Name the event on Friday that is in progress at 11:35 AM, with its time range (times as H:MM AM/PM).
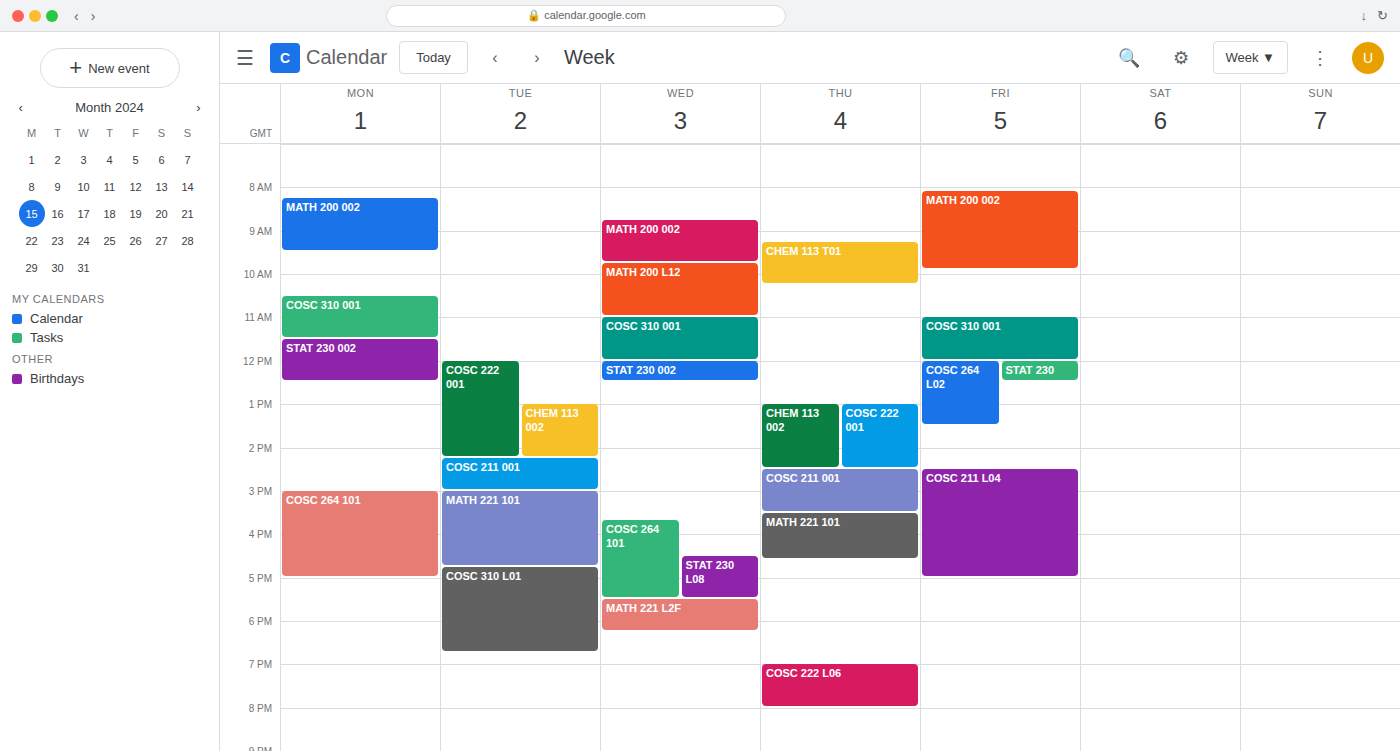
"COSC 310 001", 11:00 AM to 12:00 PM